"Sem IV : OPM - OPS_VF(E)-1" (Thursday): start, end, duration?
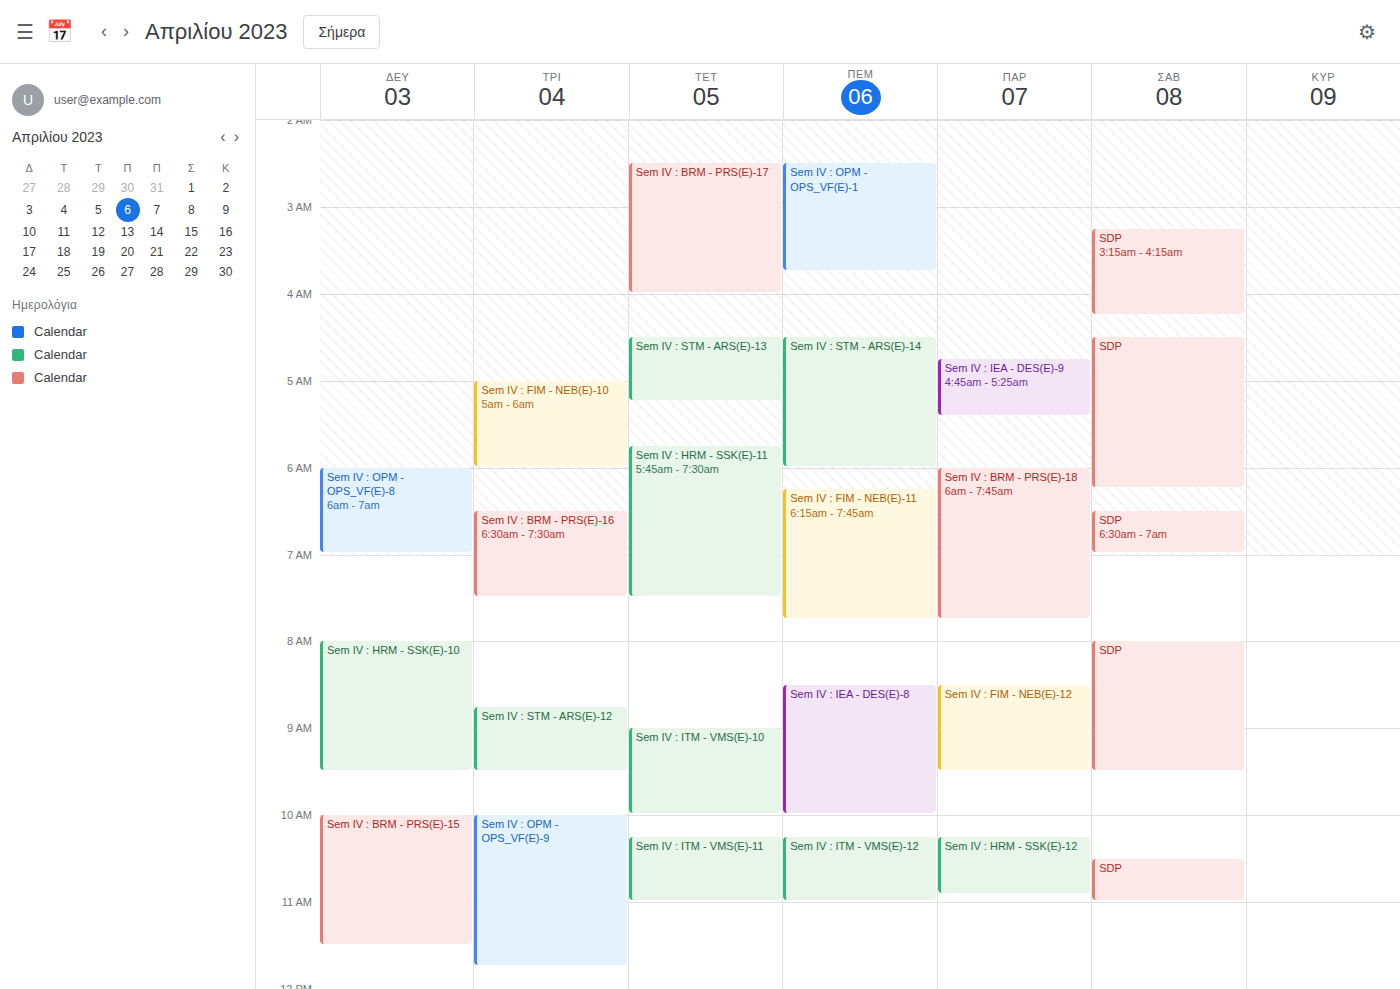
2:30 AM to 3:45 AM, 1 hour 15 minutes